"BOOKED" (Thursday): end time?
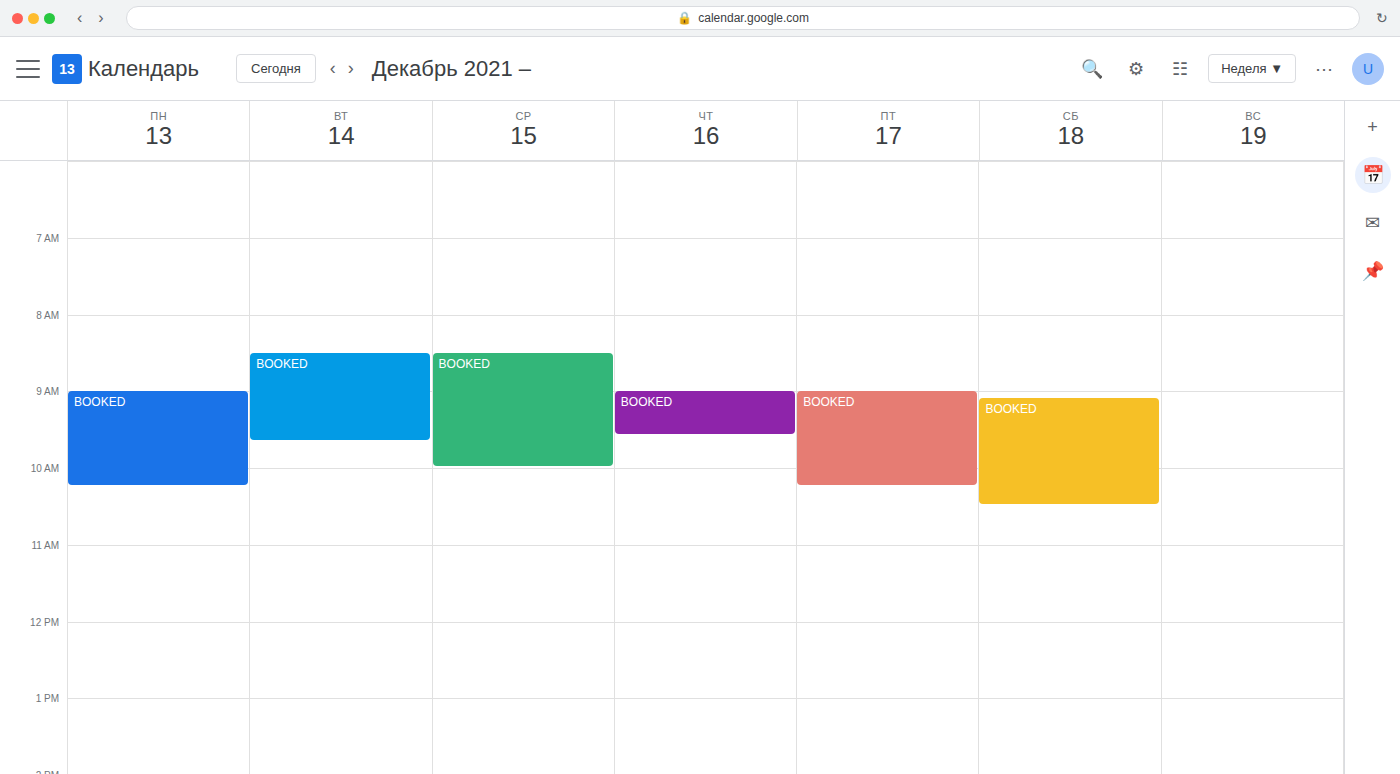
9:35 AM